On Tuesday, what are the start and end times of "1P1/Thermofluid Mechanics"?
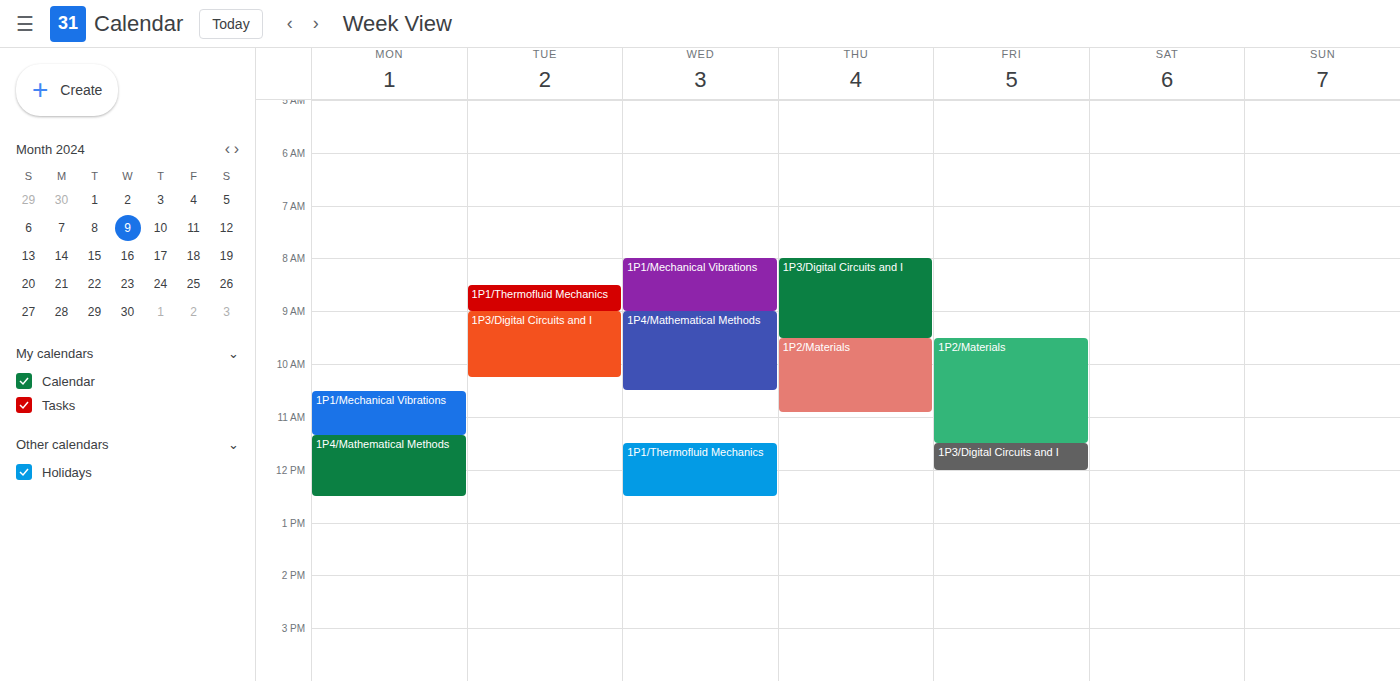
8:30 AM to 9:00 AM